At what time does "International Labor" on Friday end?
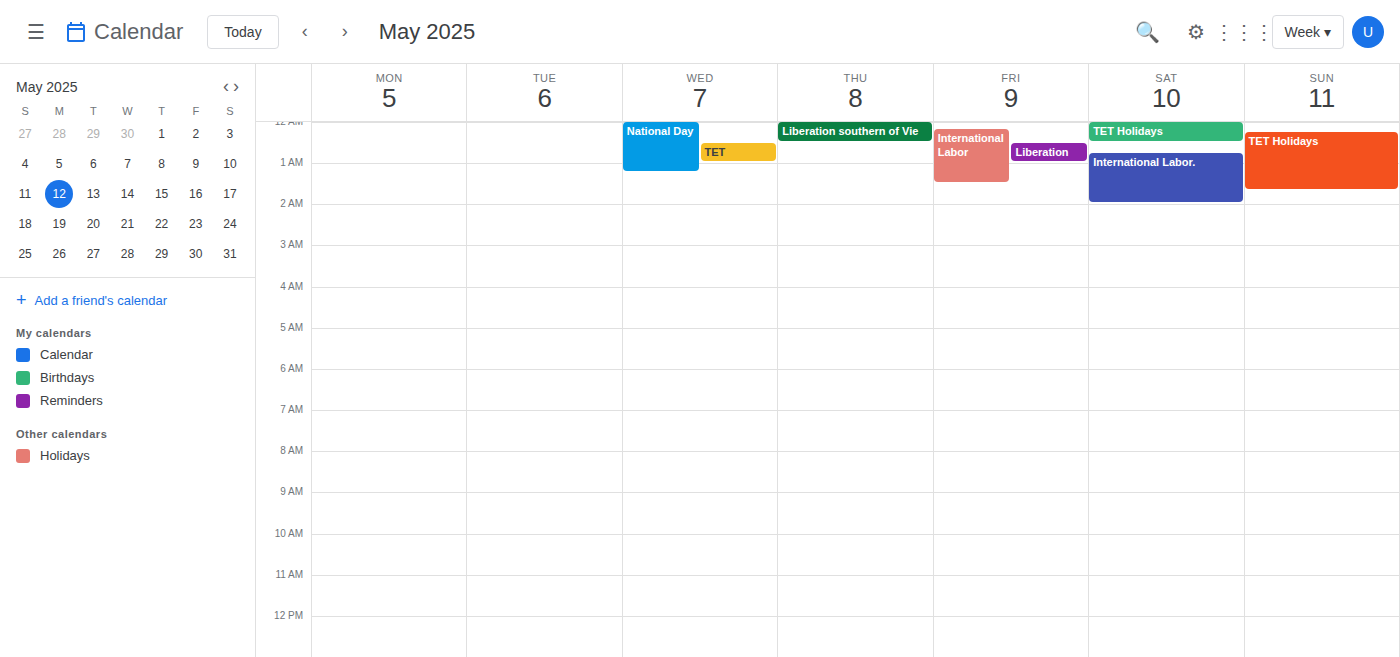
1:30 AM